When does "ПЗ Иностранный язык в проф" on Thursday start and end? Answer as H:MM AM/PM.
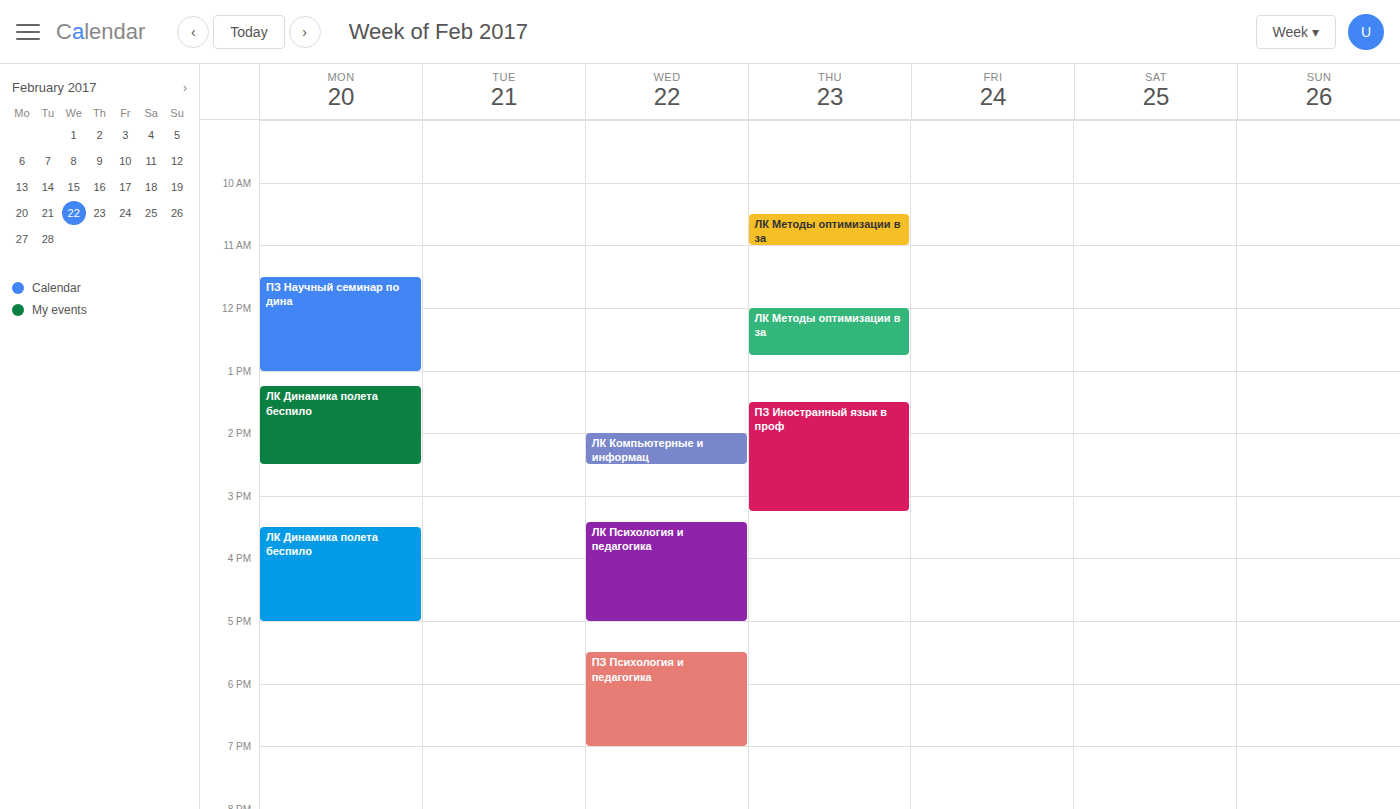
1:30 PM to 3:15 PM